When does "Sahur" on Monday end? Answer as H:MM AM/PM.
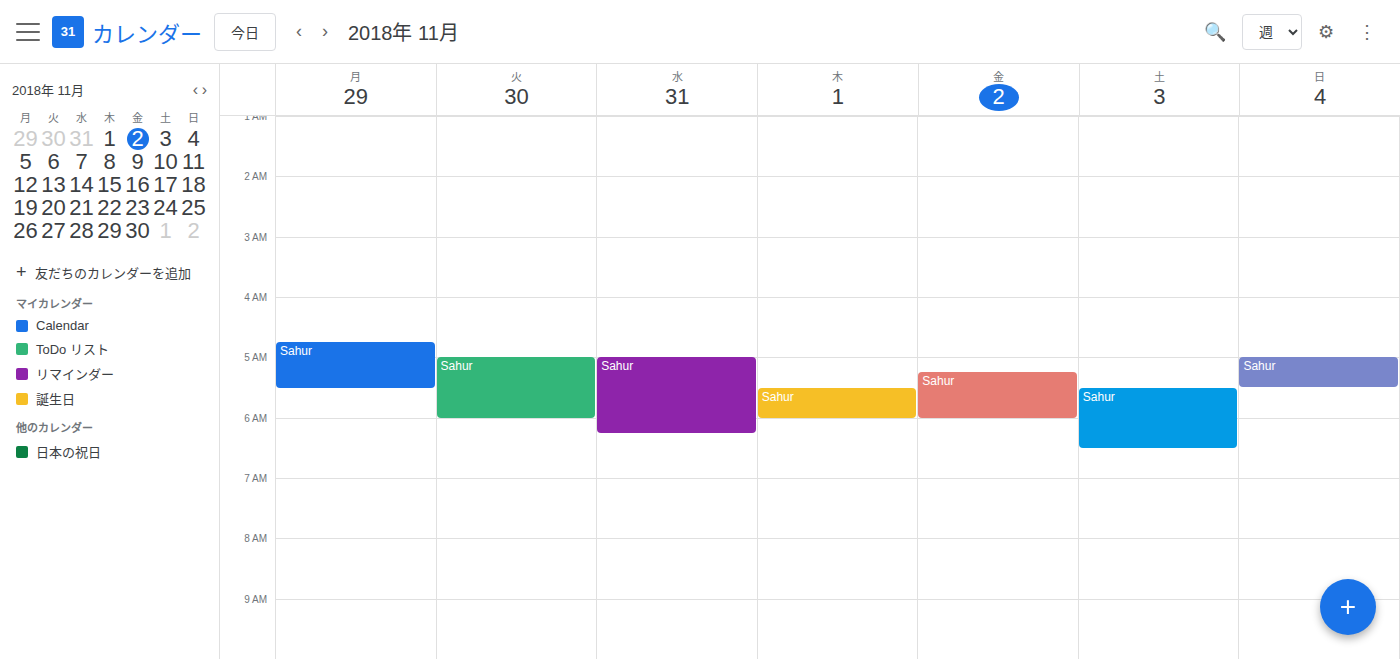
5:30 AM